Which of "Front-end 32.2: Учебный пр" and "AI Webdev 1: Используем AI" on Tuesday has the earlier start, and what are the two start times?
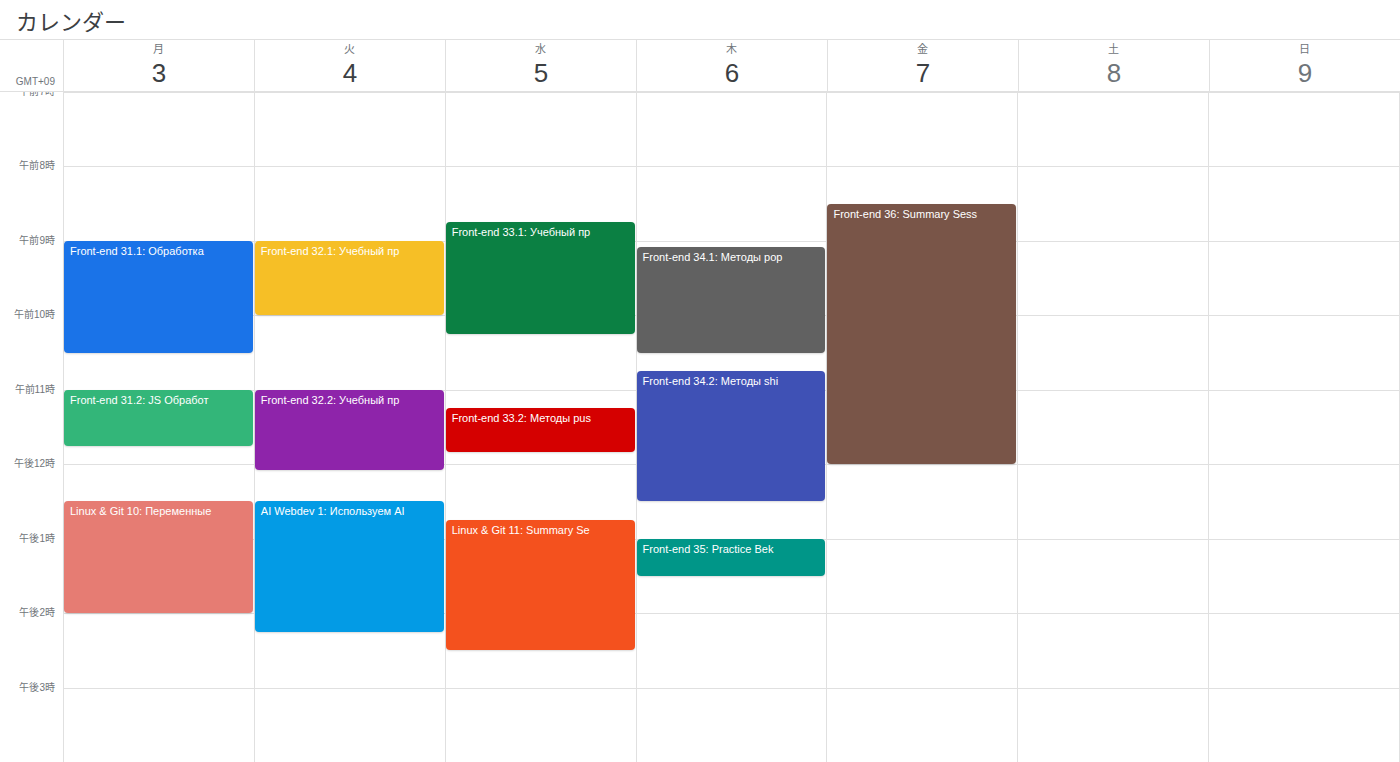
"Front-end 32.2: Учебный пр" 11:00 AM; "AI Webdev 1: Используем AI" 12:30 PM.